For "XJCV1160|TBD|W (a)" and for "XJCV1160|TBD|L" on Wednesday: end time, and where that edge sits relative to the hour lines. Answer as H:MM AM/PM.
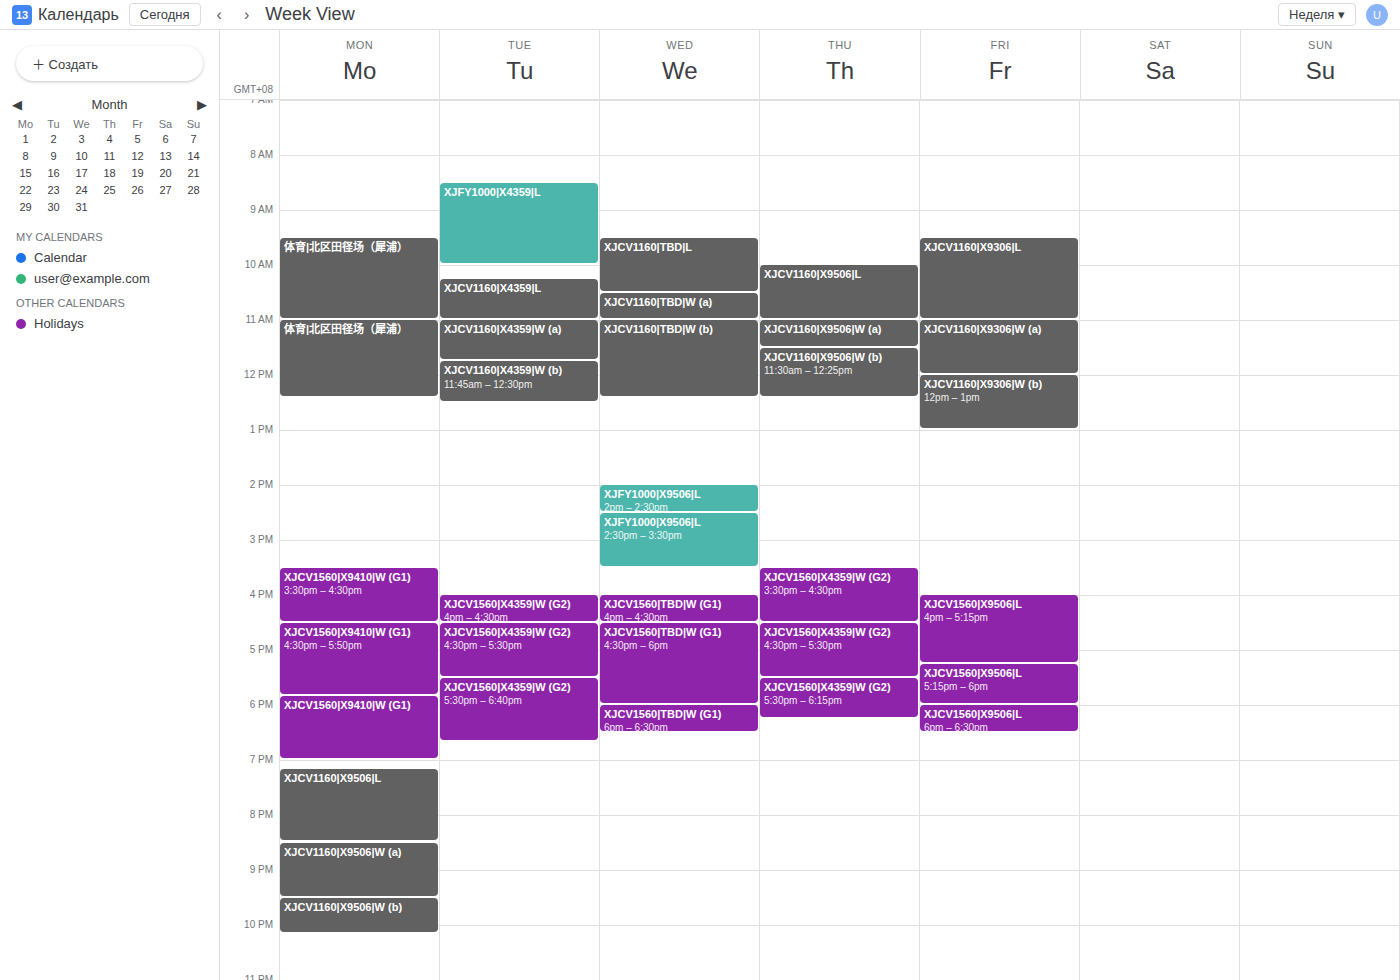
"XJCV1160|TBD|W (a)": 11:00 AM, exactly on the 11 AM line. "XJCV1160|TBD|L": 10:30 AM, halfway between the 10 AM and 11 AM lines.